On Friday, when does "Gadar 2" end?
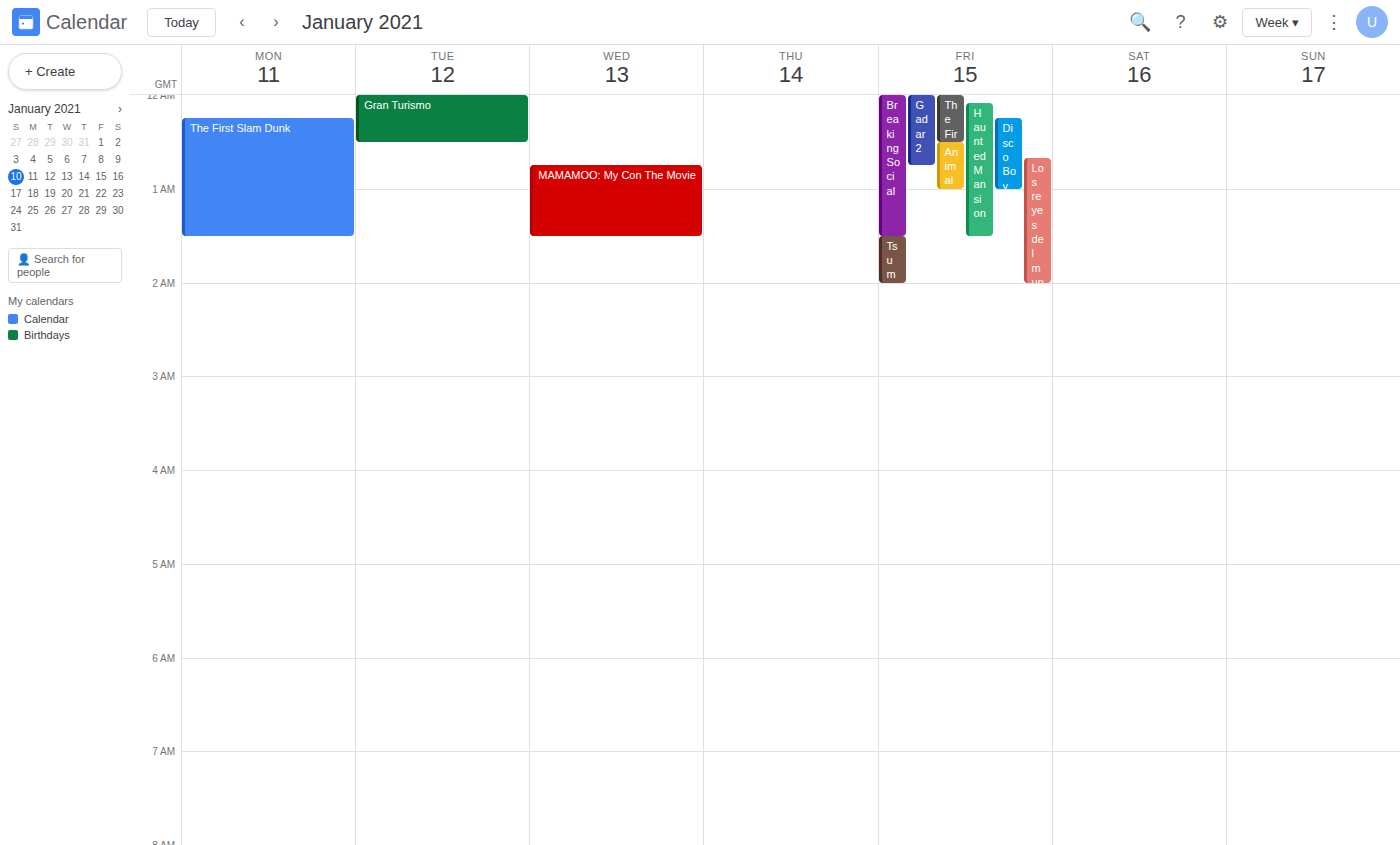
00:45